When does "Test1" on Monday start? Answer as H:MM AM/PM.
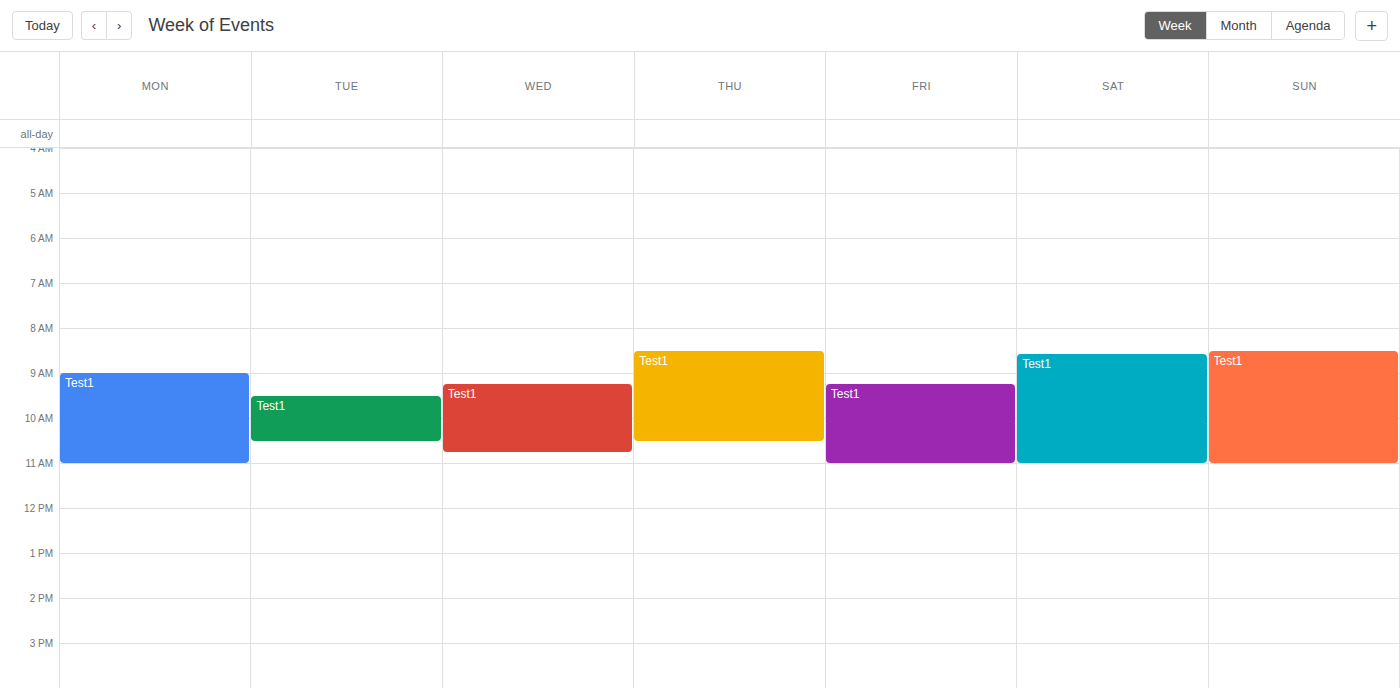
9:00 AM